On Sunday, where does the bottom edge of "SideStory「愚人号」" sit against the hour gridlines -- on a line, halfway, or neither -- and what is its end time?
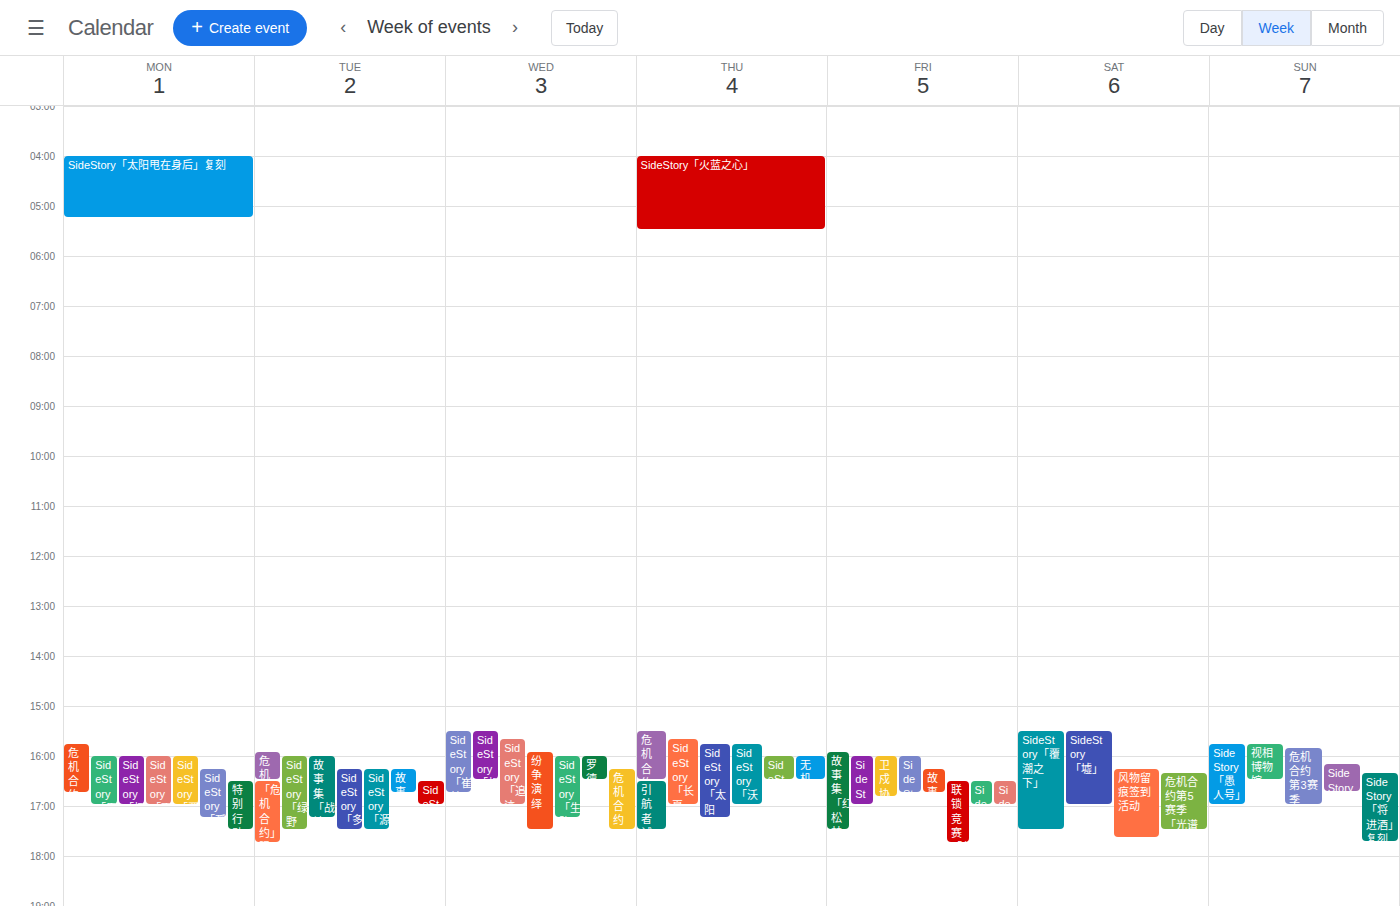
5:00 PM -- exactly on the 5 PM line.